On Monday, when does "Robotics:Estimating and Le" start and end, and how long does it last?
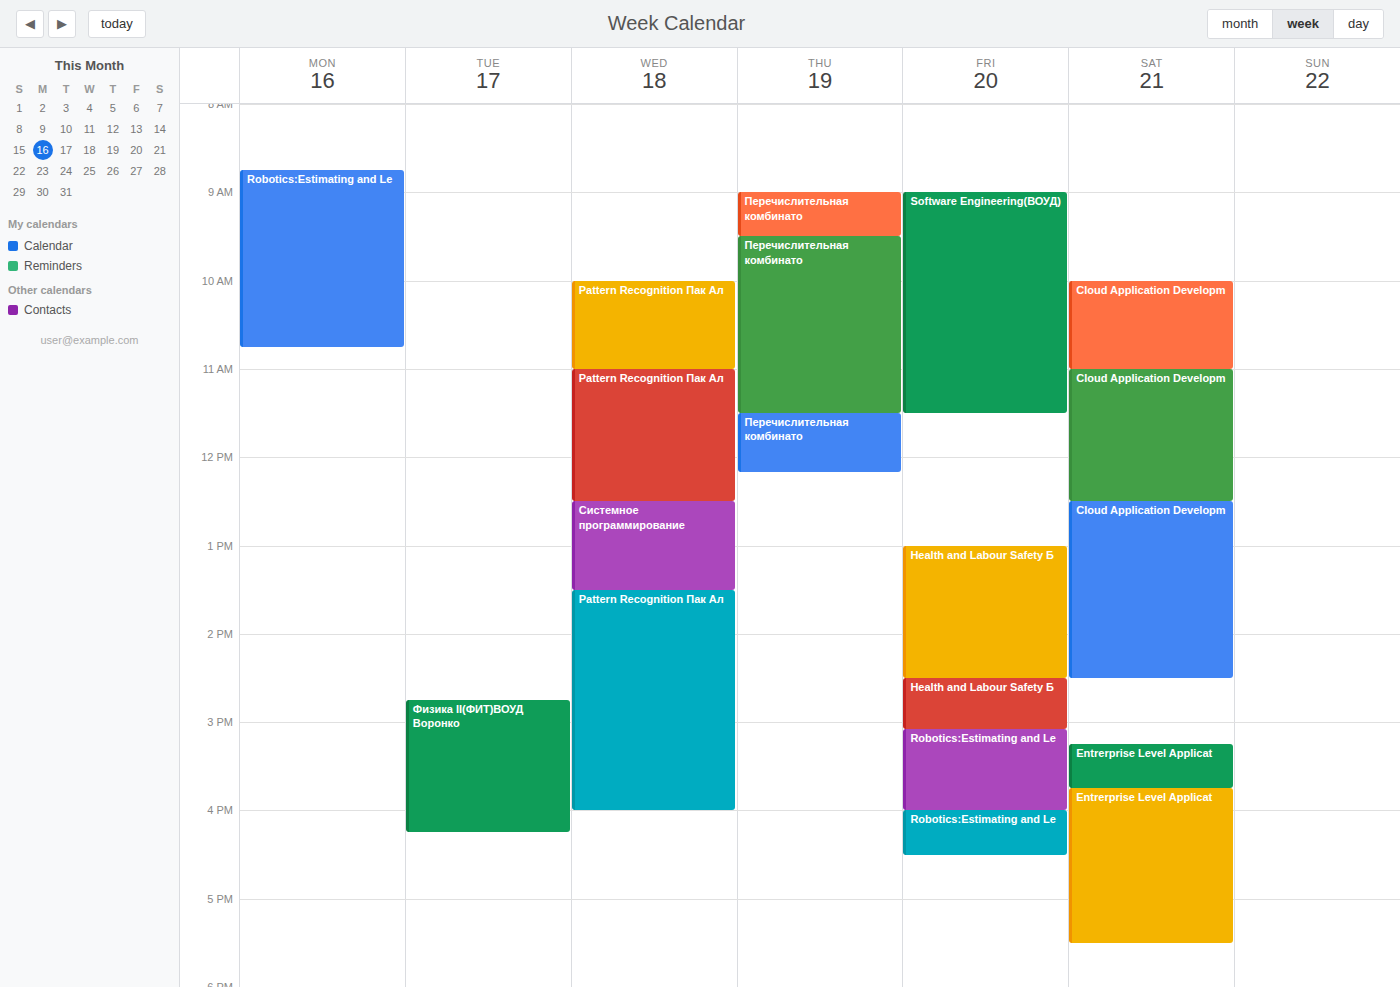
8:45 AM to 10:45 AM, 2 hours